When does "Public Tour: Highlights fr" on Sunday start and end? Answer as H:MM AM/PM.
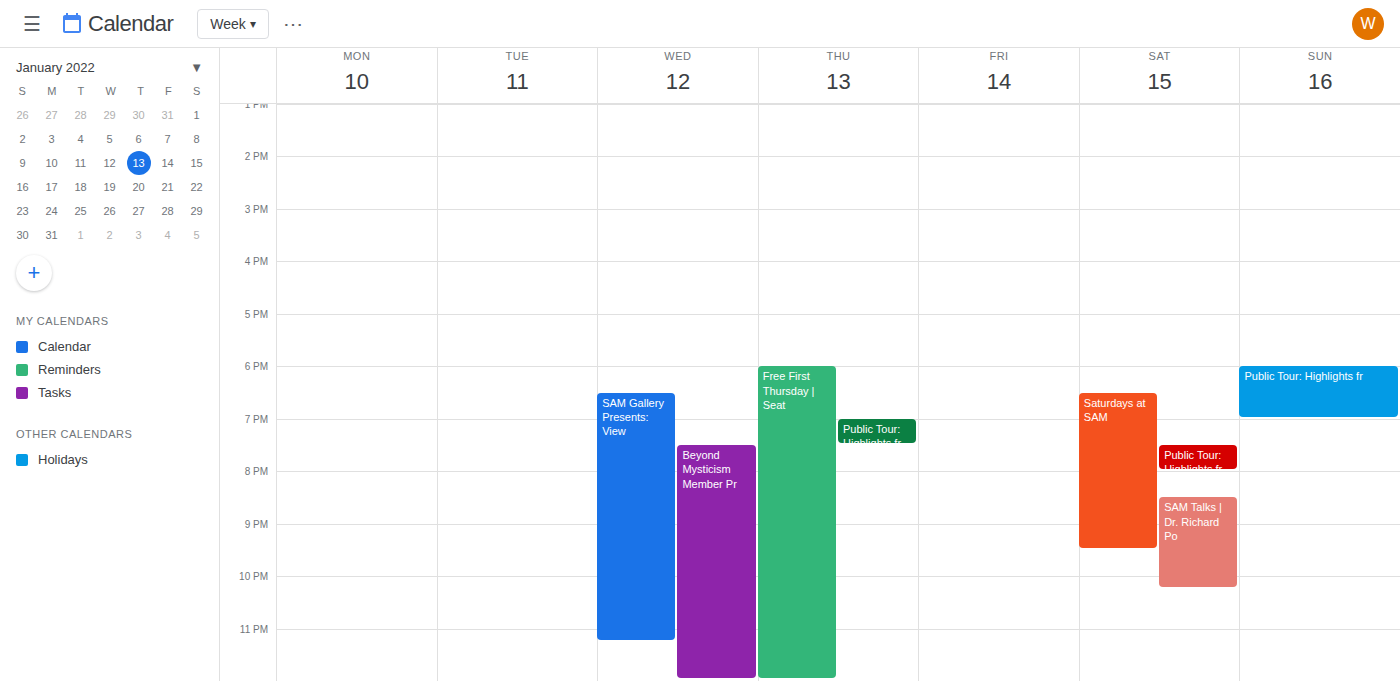
6:00 PM to 7:00 PM